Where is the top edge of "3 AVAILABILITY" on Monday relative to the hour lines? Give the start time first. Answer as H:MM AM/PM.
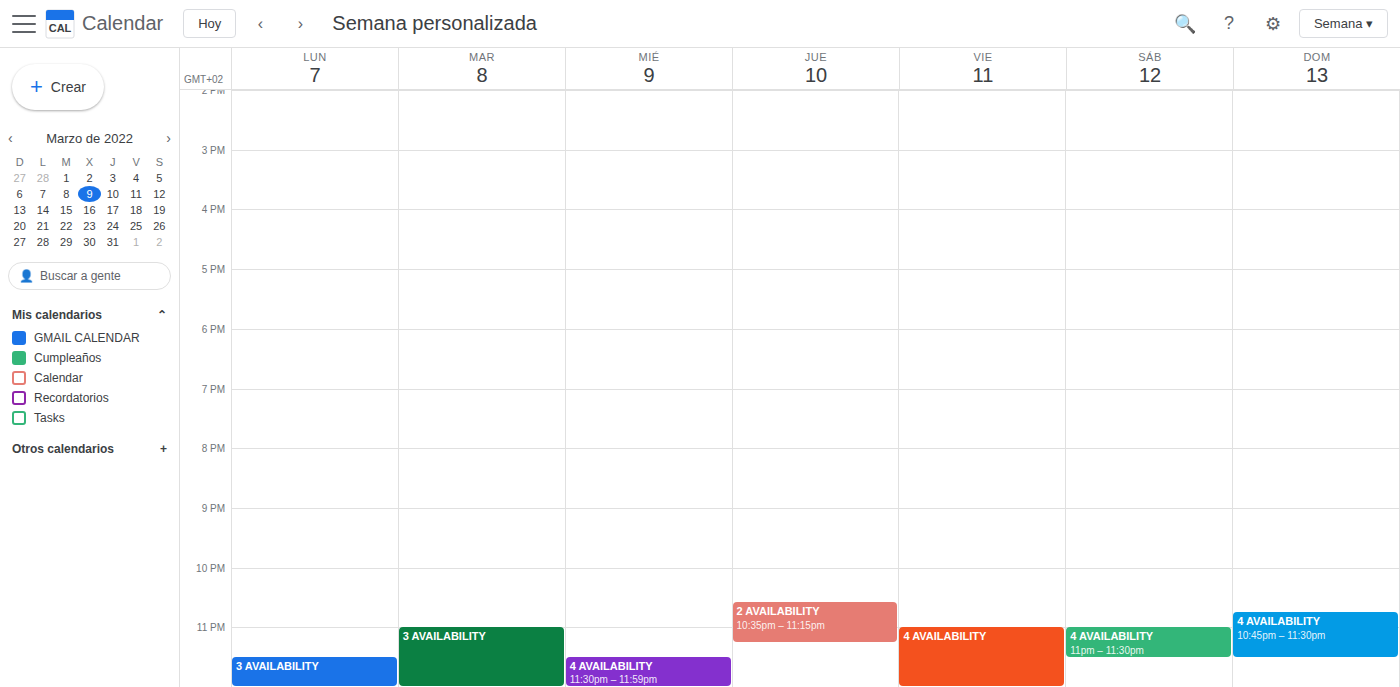
11:30 PM -- halfway between the 11 PM and 12 AM lines.